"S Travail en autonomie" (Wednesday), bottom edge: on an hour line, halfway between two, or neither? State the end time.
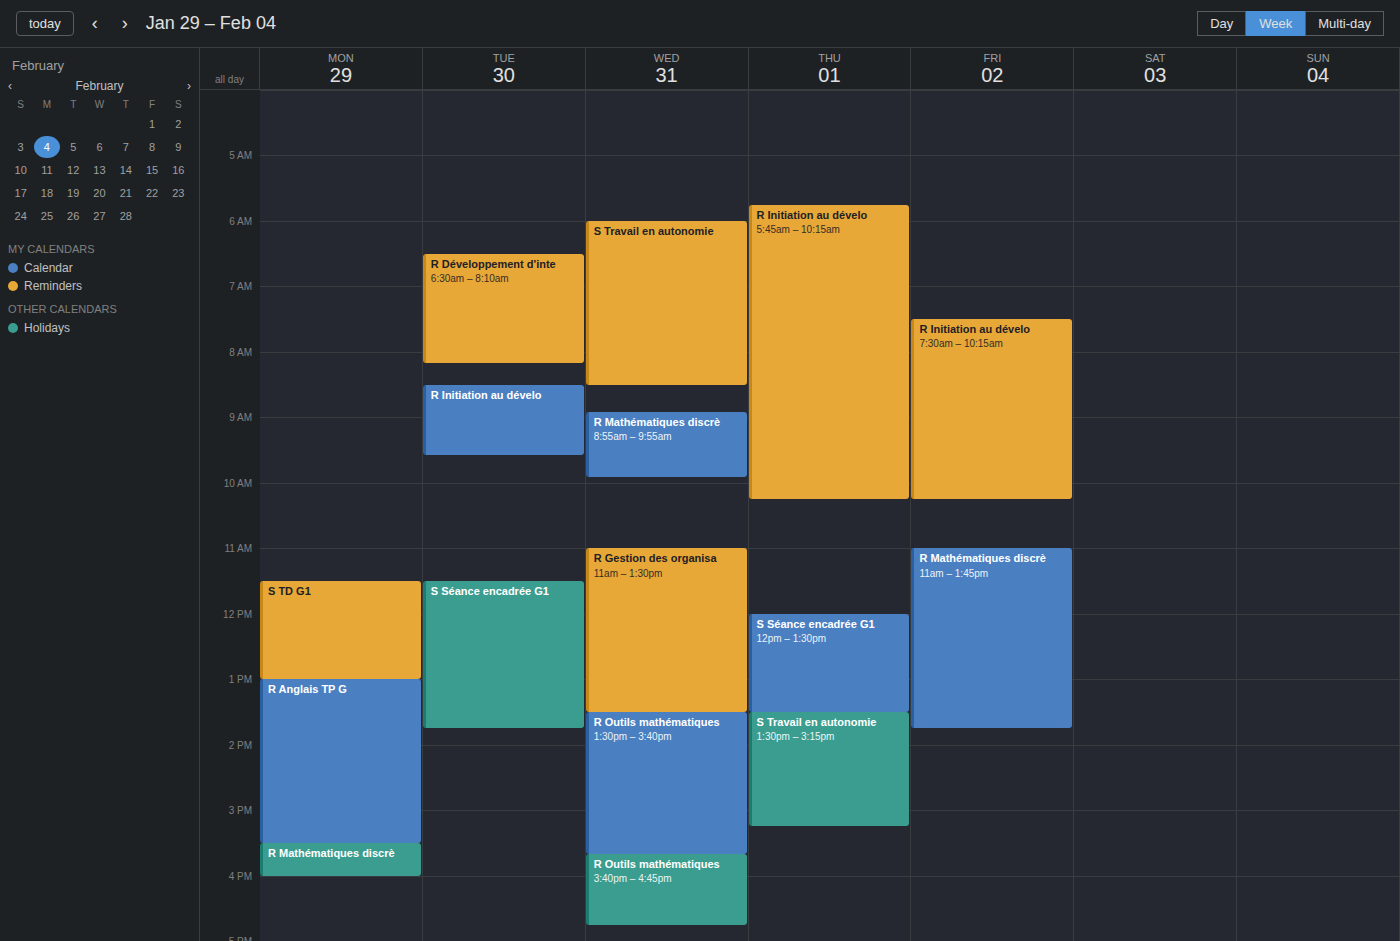
8:30 AM -- halfway between the 8 AM and 9 AM lines.